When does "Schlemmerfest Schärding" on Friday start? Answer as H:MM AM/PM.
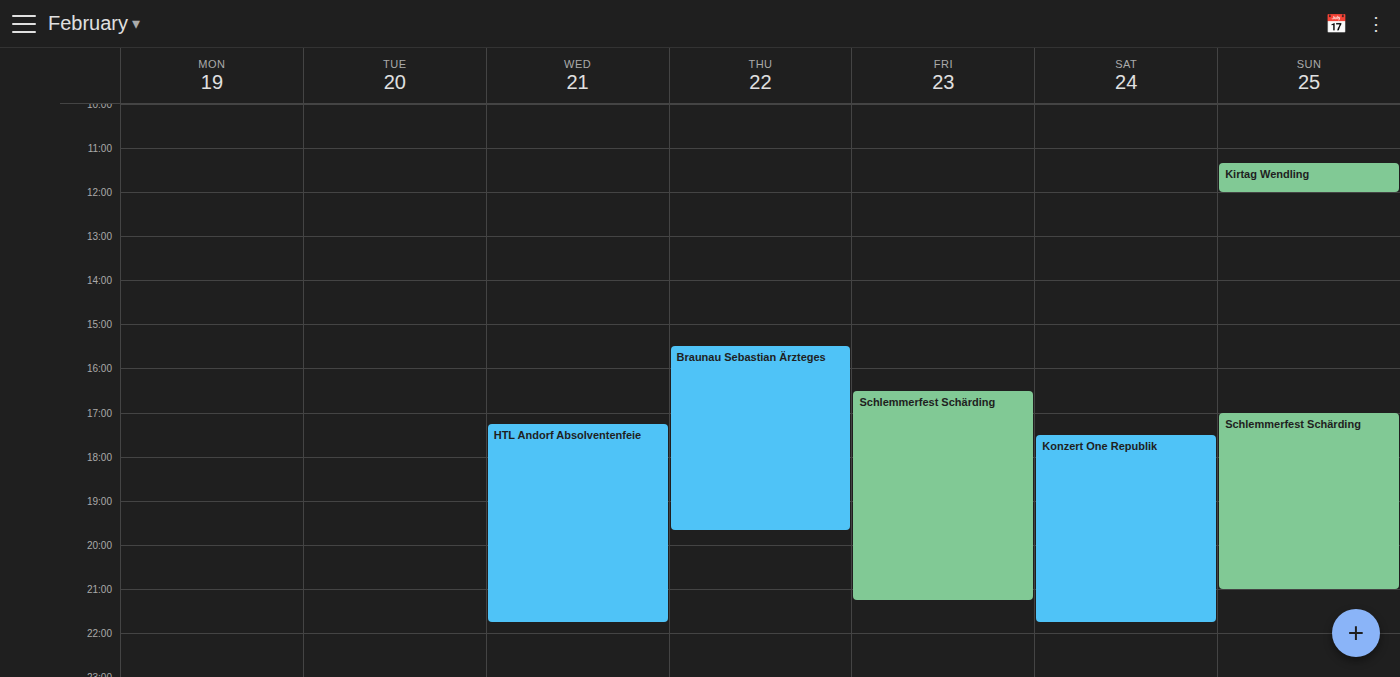
4:30 PM